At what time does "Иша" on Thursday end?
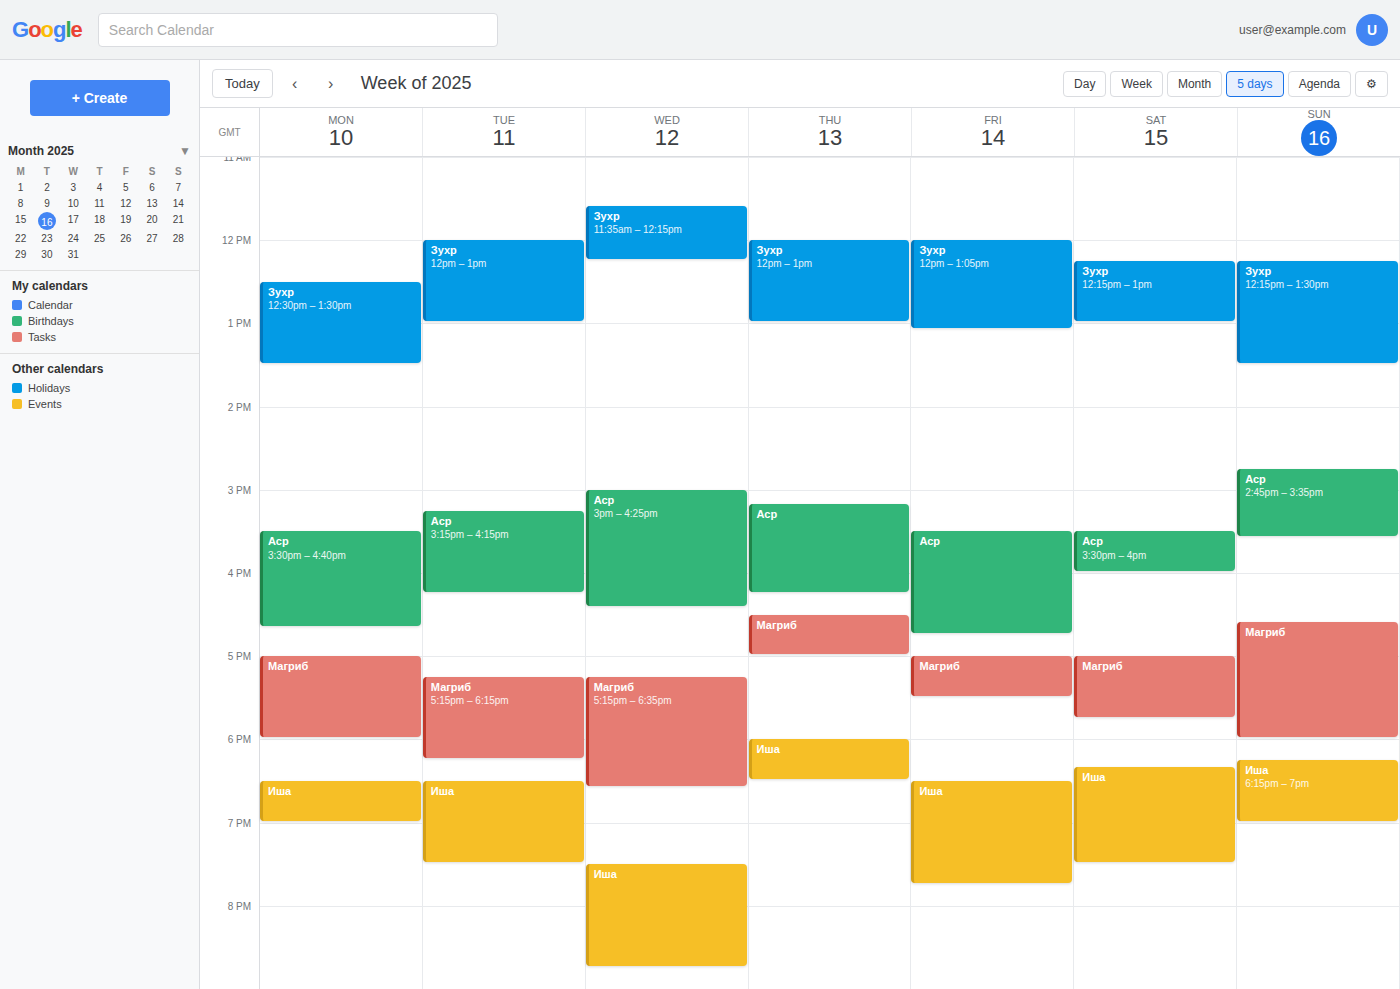
6:30 PM